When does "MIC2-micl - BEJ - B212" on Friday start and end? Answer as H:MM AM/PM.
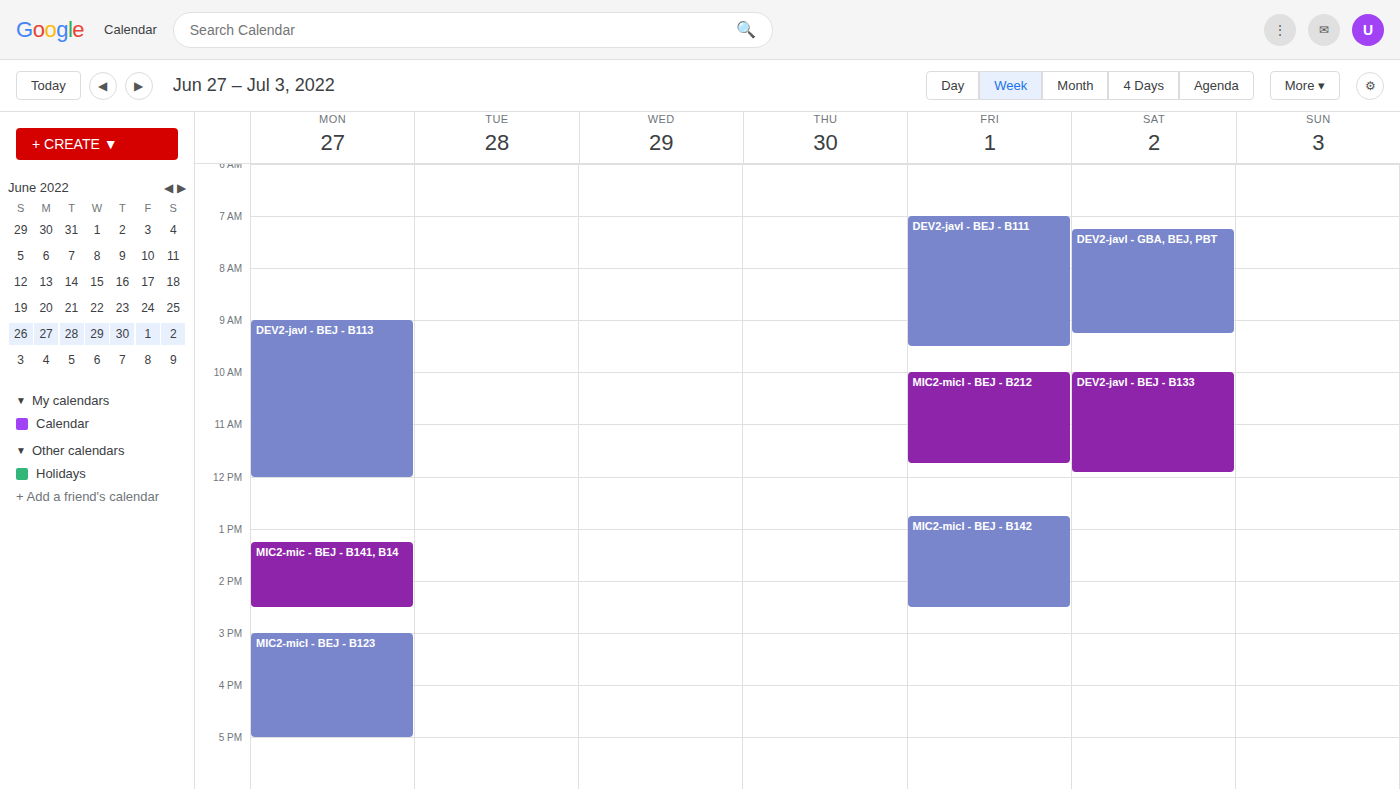
10:00 AM to 11:45 AM